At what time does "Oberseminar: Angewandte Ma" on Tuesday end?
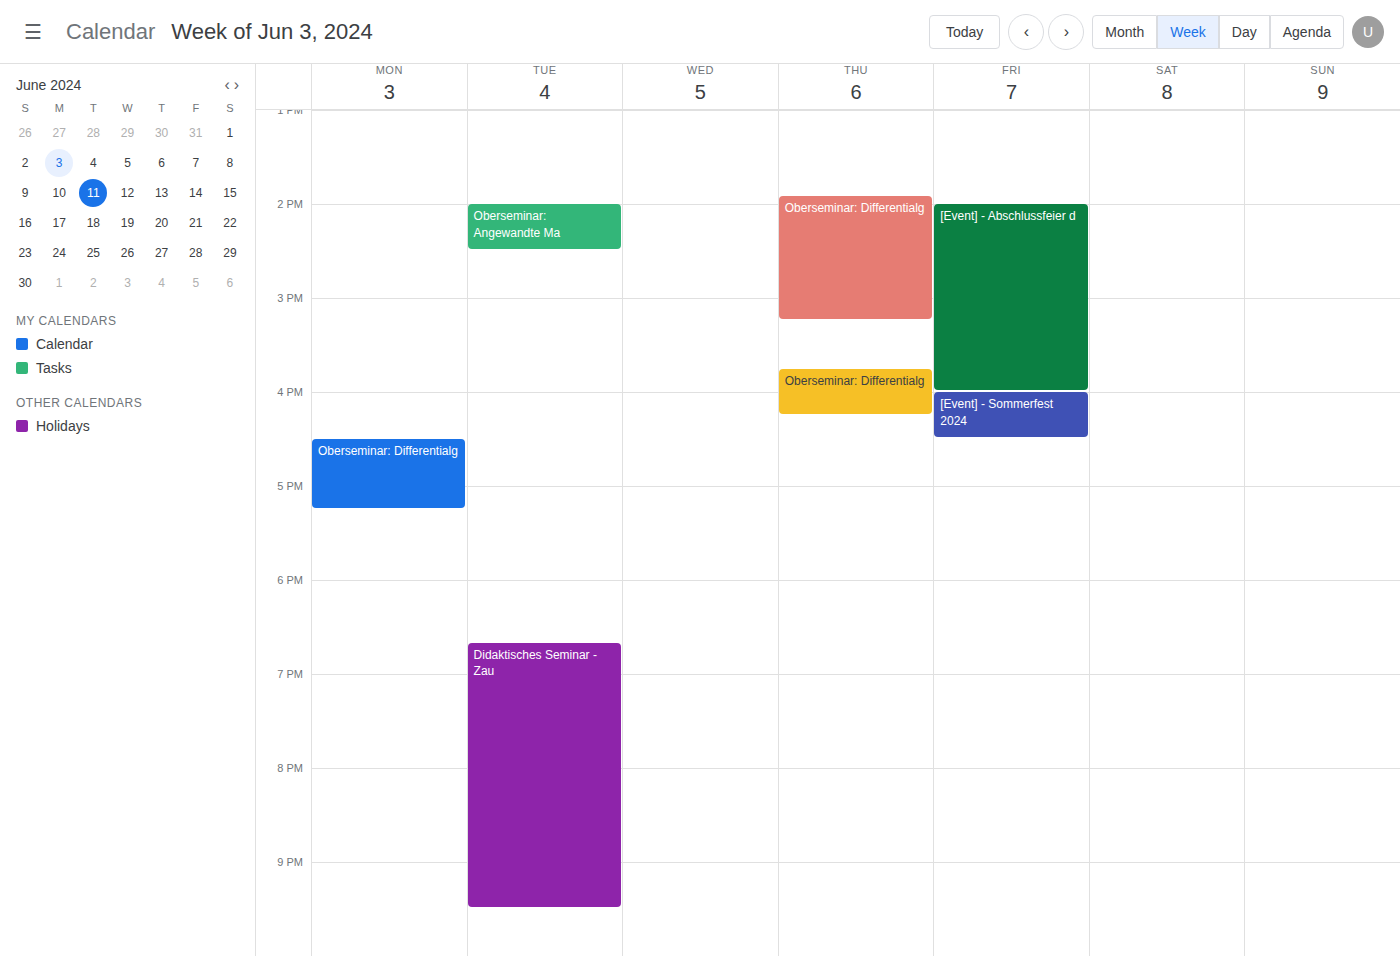
2:30 PM